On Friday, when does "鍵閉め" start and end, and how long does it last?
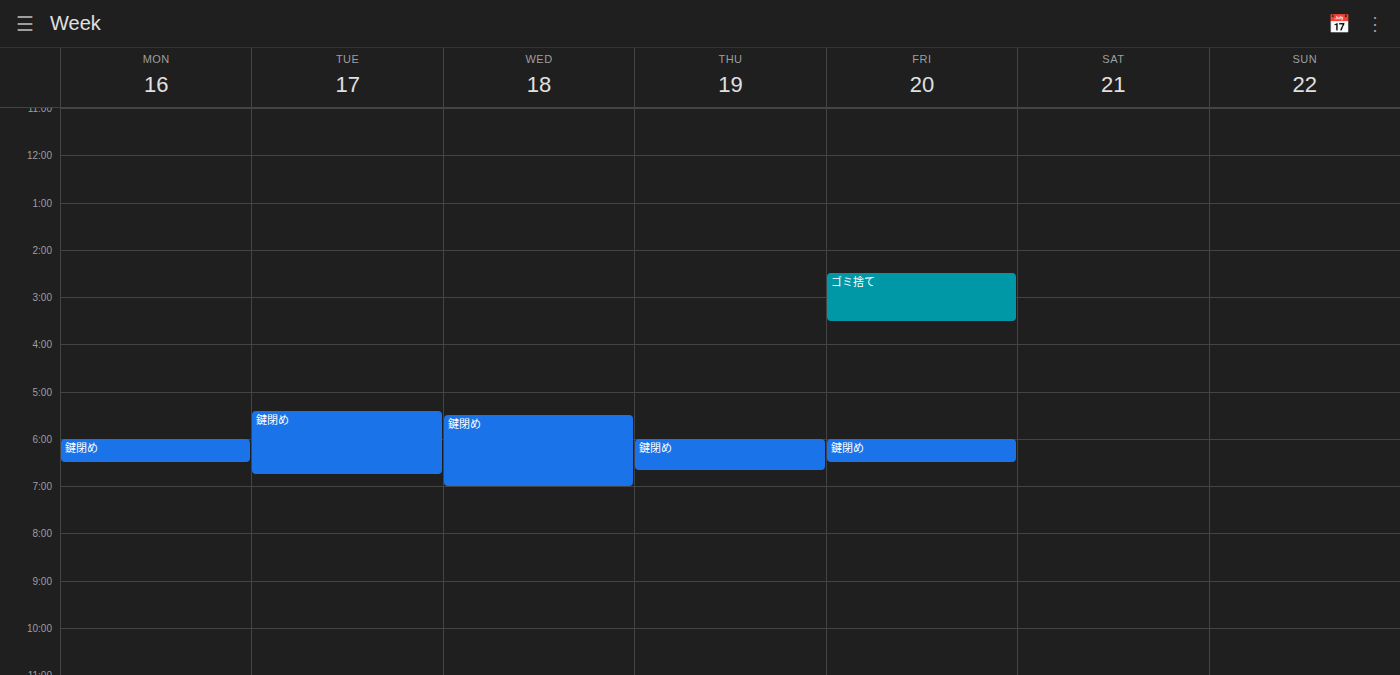
18:00 to 18:30, 30 minutes